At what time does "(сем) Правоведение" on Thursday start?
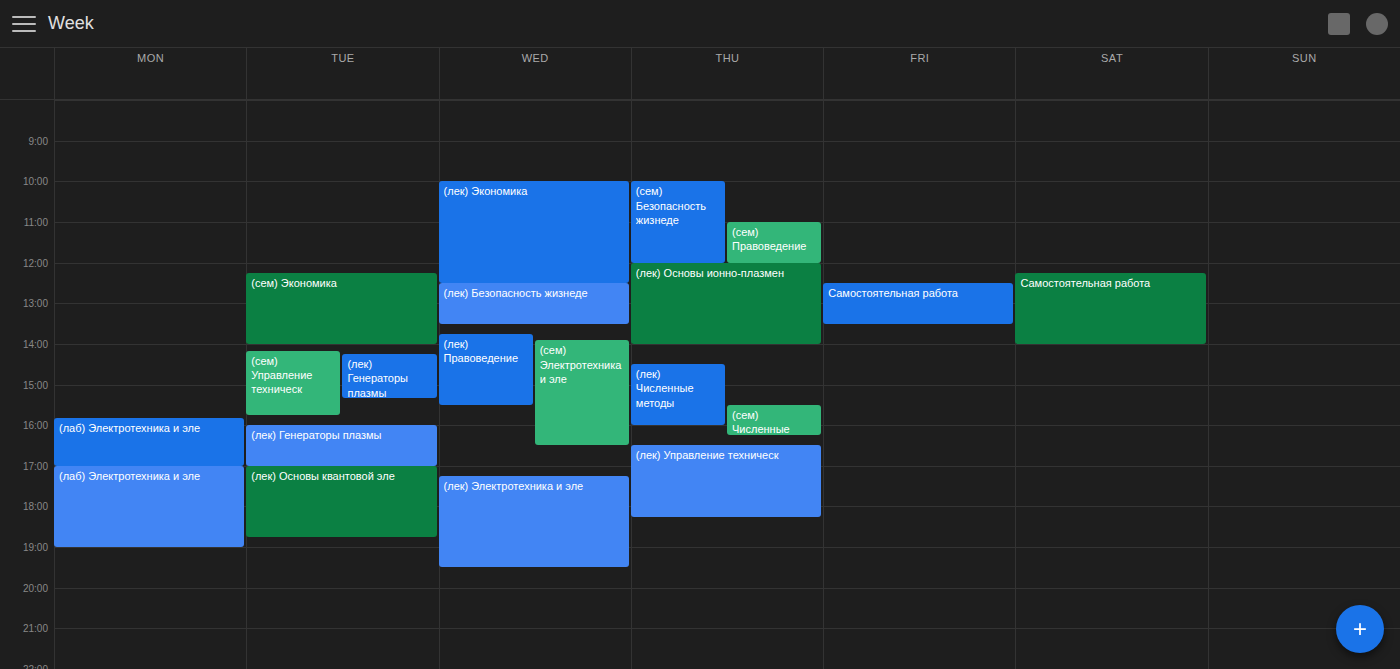
11:00 AM